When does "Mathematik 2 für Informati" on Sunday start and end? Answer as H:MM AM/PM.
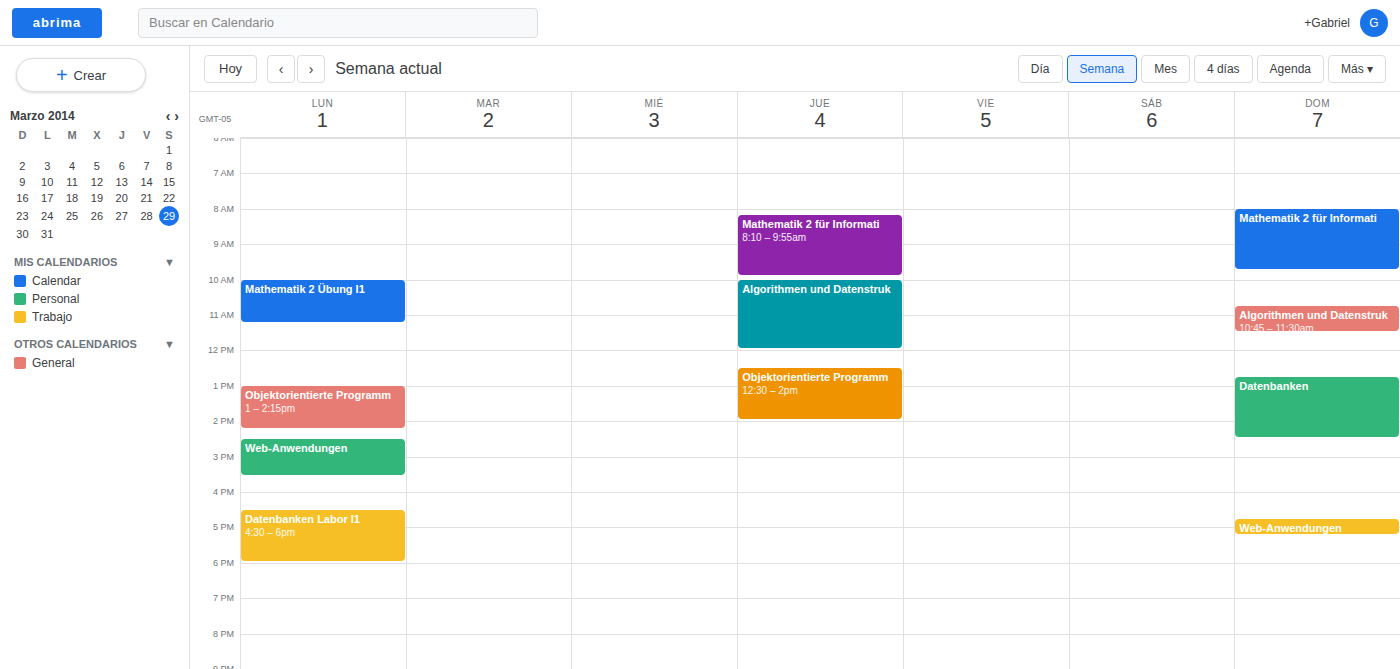
8:00 AM to 9:45 AM